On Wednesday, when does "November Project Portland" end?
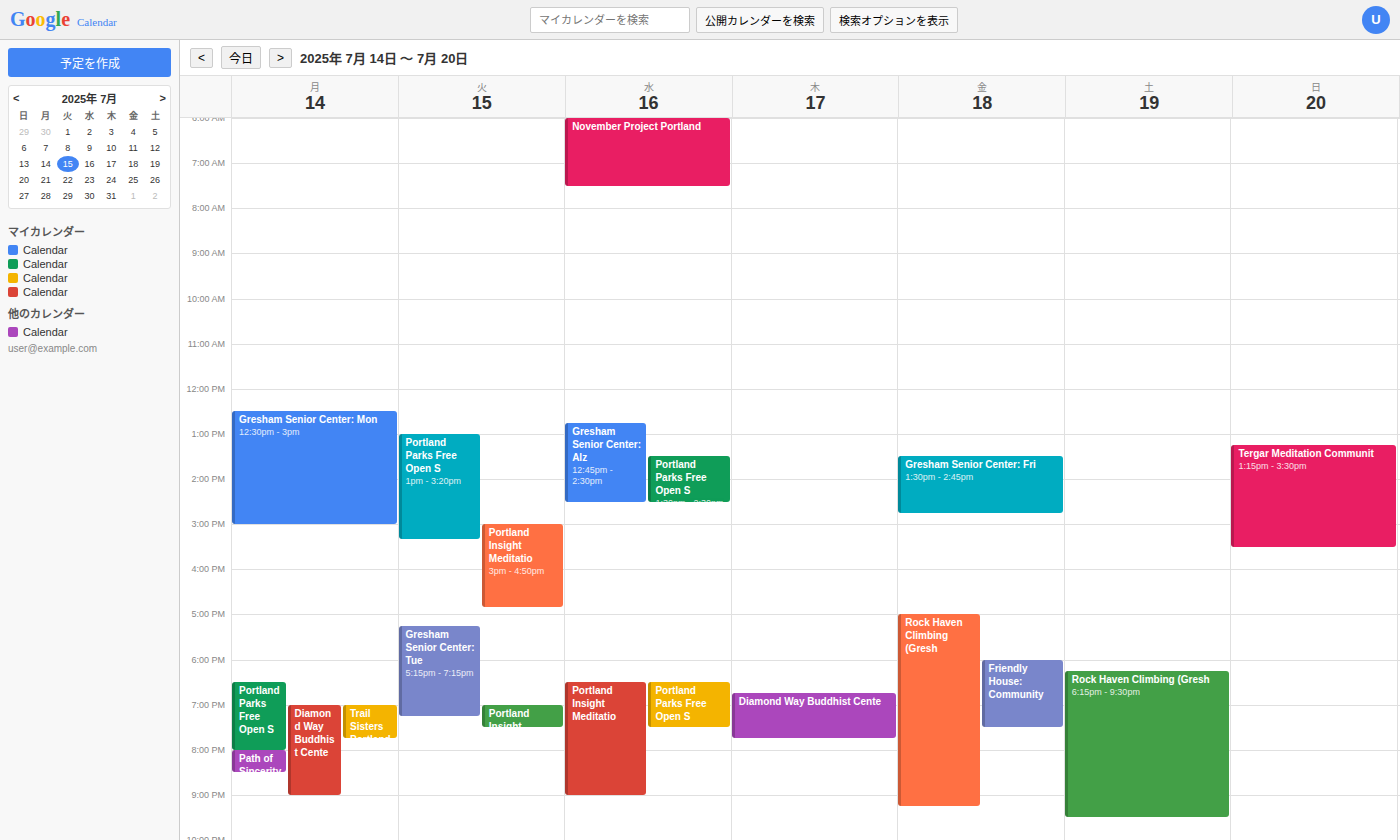
7:30 AM